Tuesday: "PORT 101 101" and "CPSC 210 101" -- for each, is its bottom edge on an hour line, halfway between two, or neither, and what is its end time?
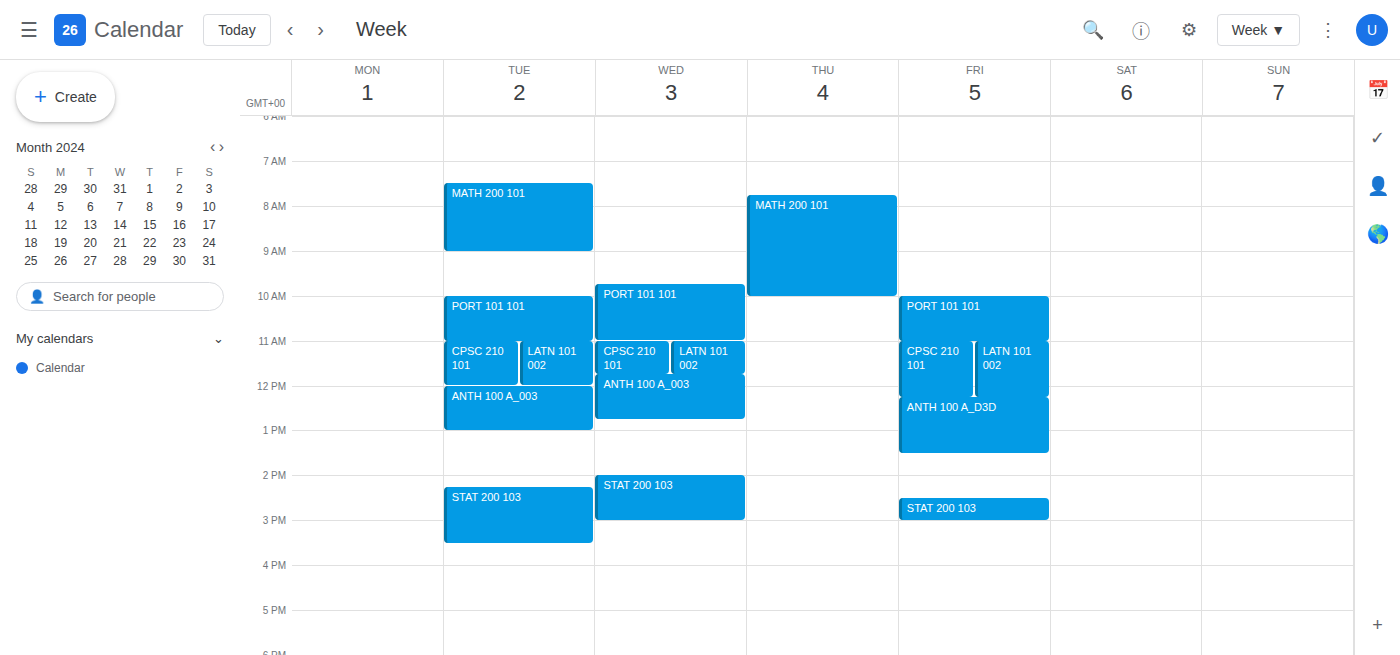
"PORT 101 101": 11:00 AM, exactly on the 11 AM line. "CPSC 210 101": 12:00 PM, exactly on the 12 PM line.